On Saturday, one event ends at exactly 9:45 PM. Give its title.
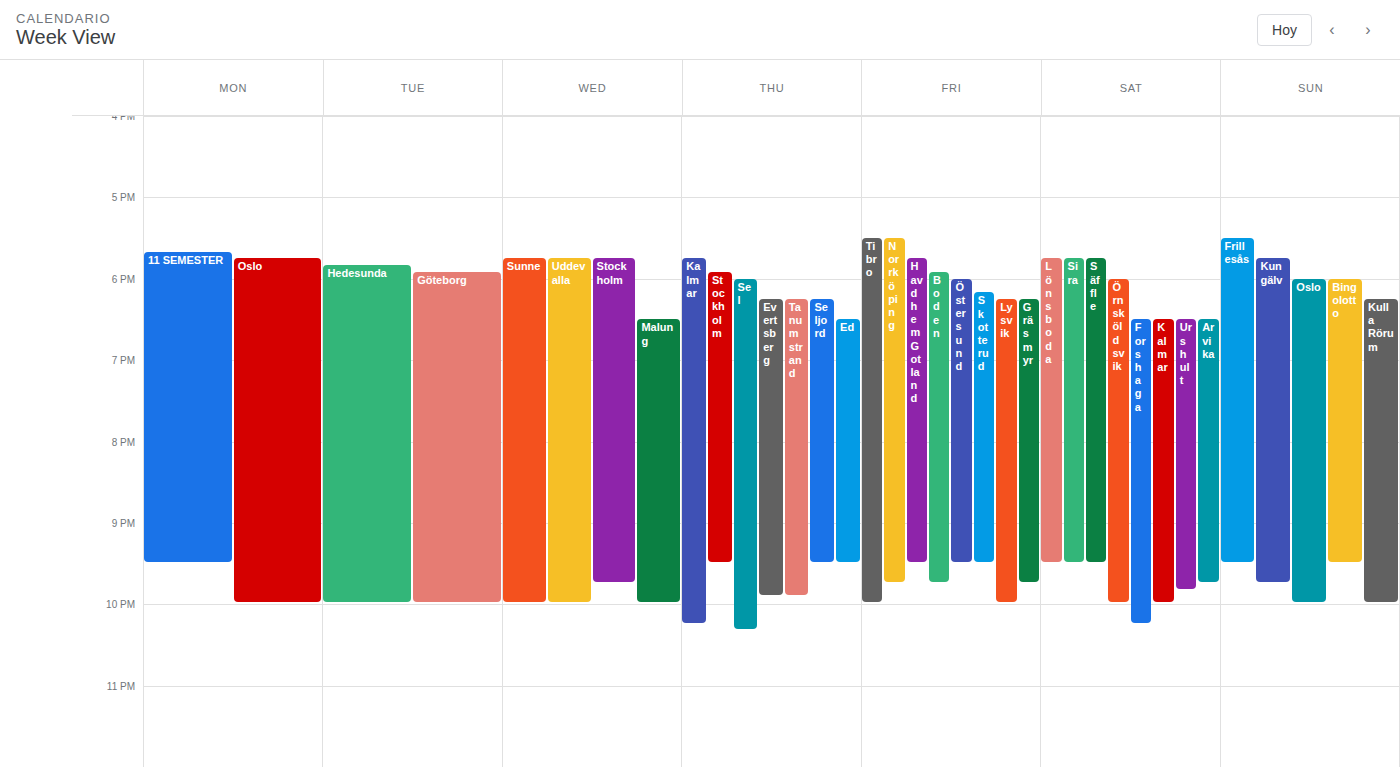
"Arvika"